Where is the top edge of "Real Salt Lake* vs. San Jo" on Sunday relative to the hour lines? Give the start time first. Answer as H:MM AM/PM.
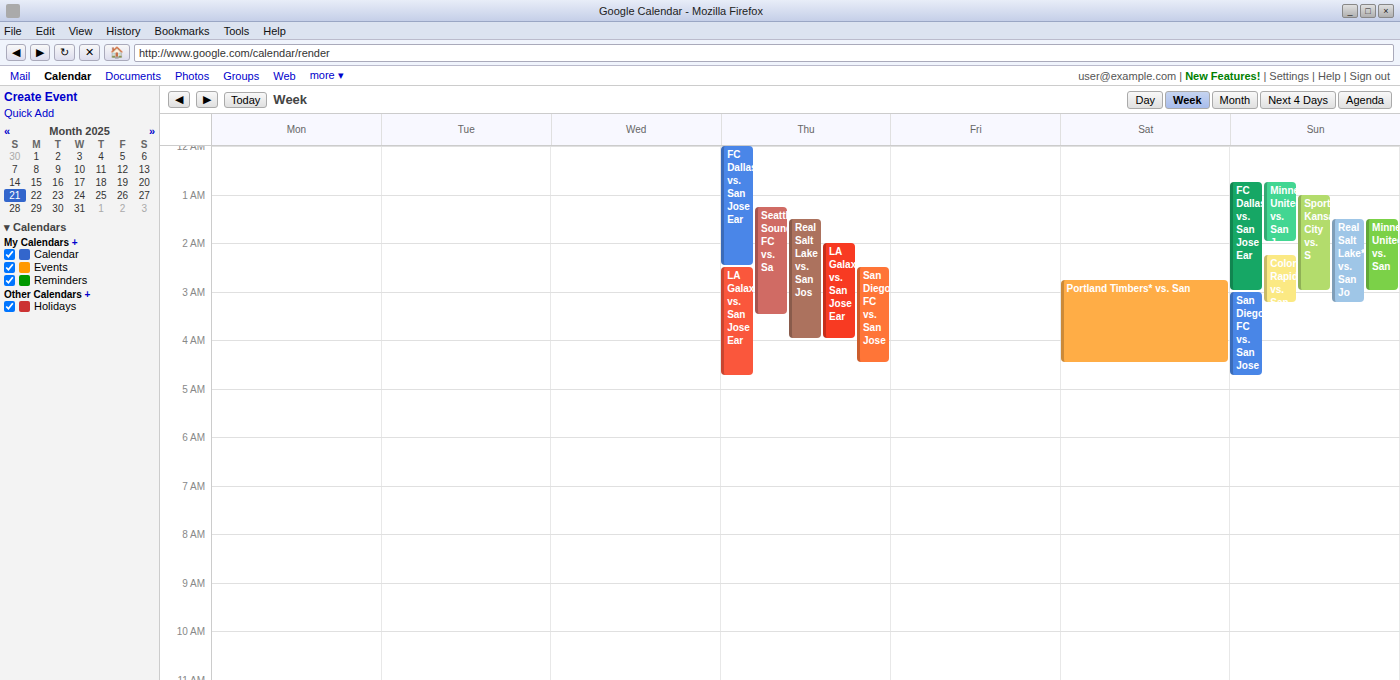
1:30 AM -- halfway between the 1 AM and 2 AM lines.